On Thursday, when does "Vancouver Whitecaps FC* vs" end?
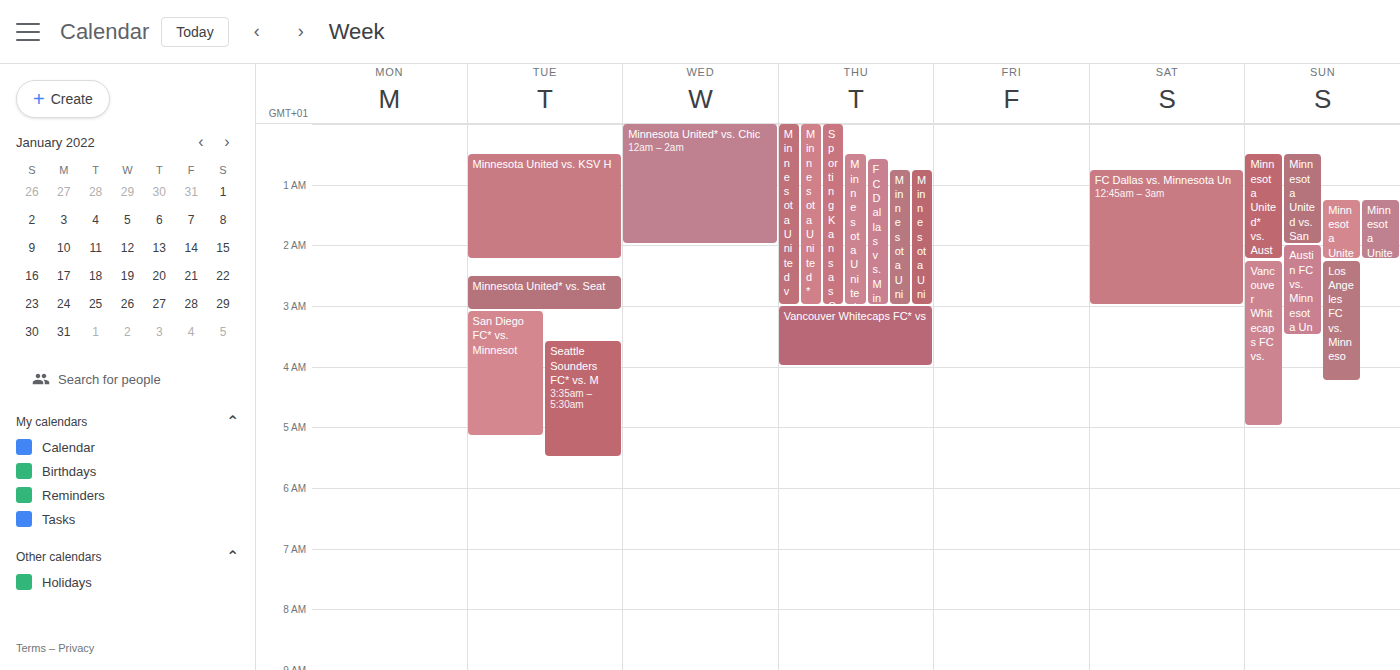
4:00 AM